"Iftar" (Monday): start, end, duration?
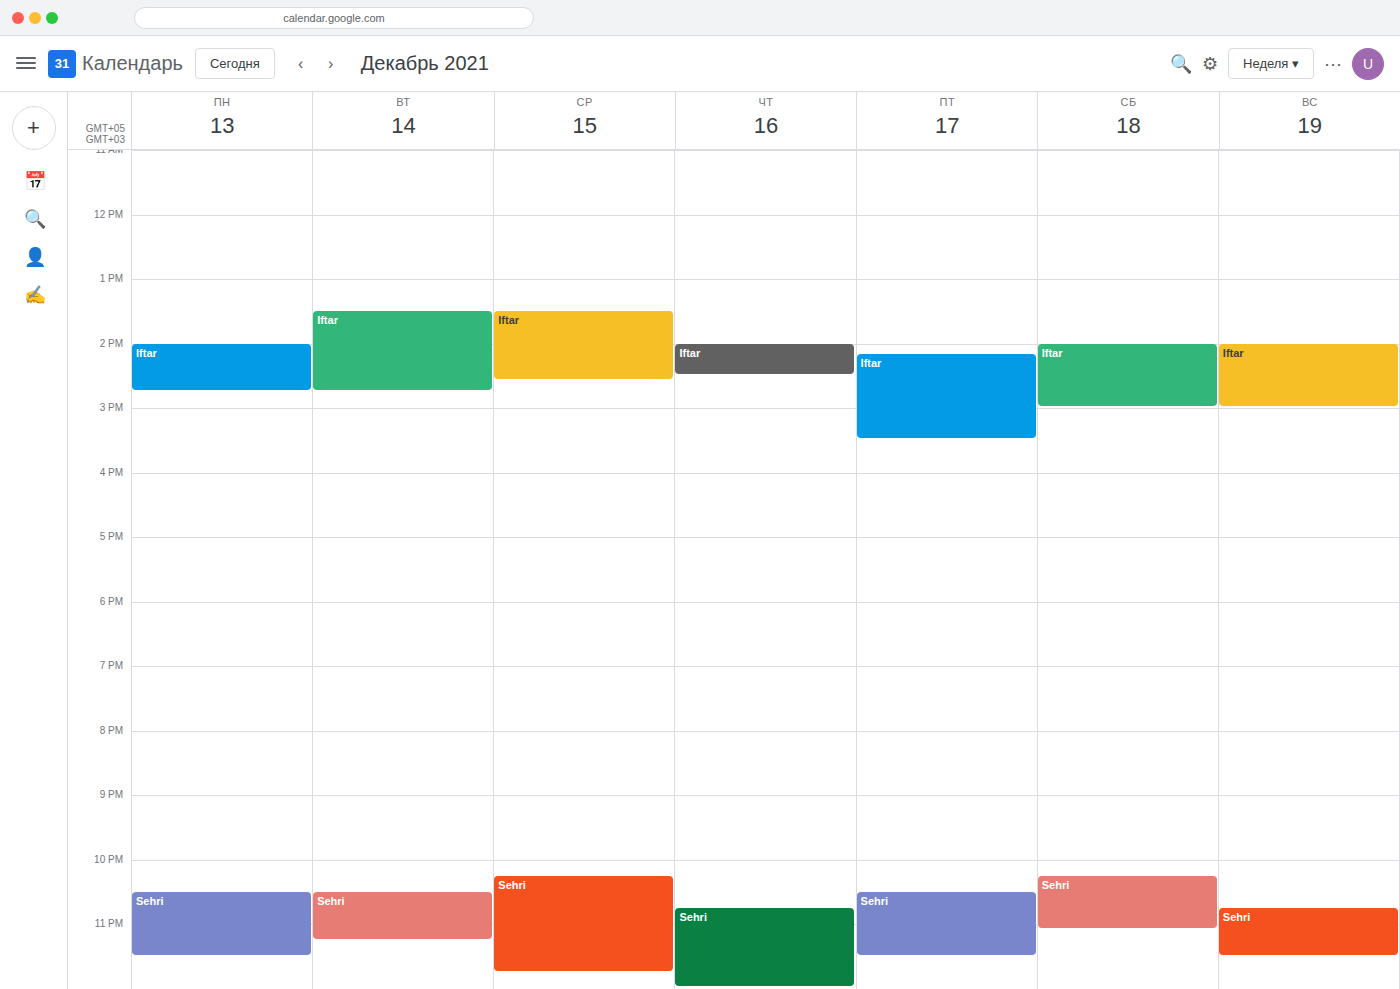
2:00 PM to 2:45 PM, 45 minutes